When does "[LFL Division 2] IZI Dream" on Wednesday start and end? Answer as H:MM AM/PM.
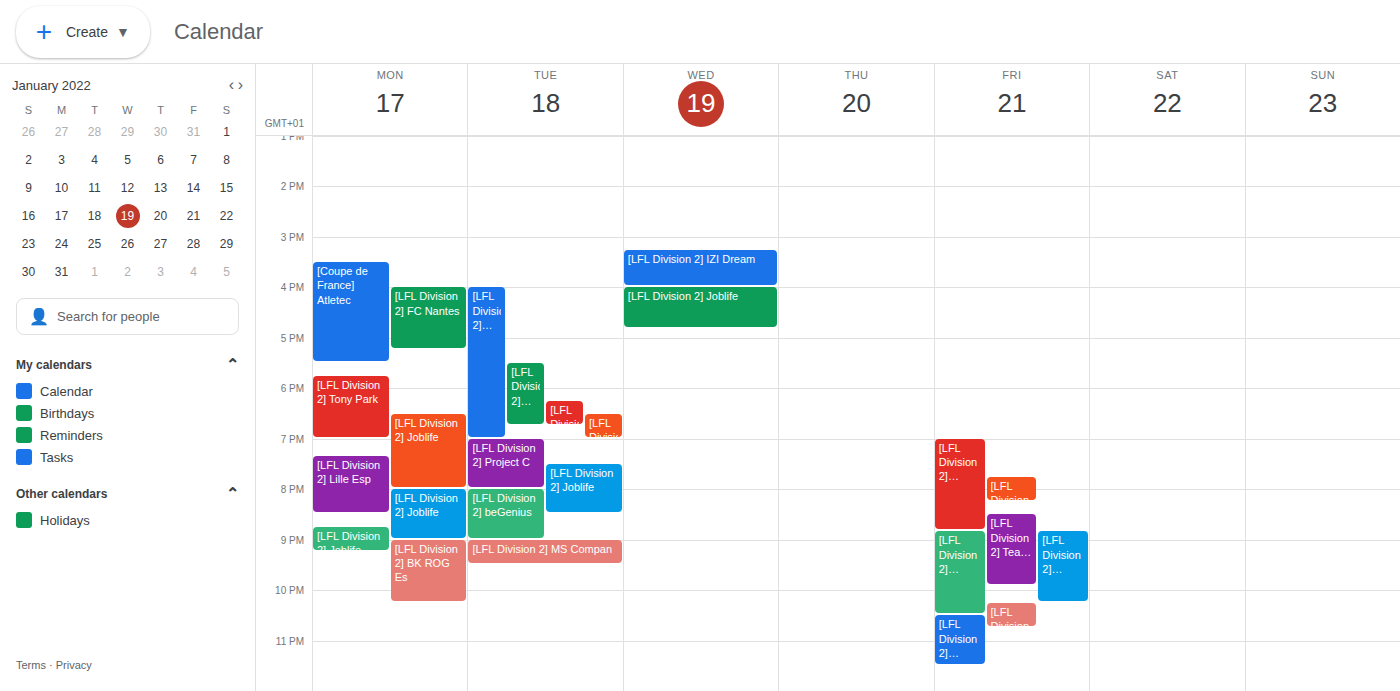
3:15 PM to 4:00 PM